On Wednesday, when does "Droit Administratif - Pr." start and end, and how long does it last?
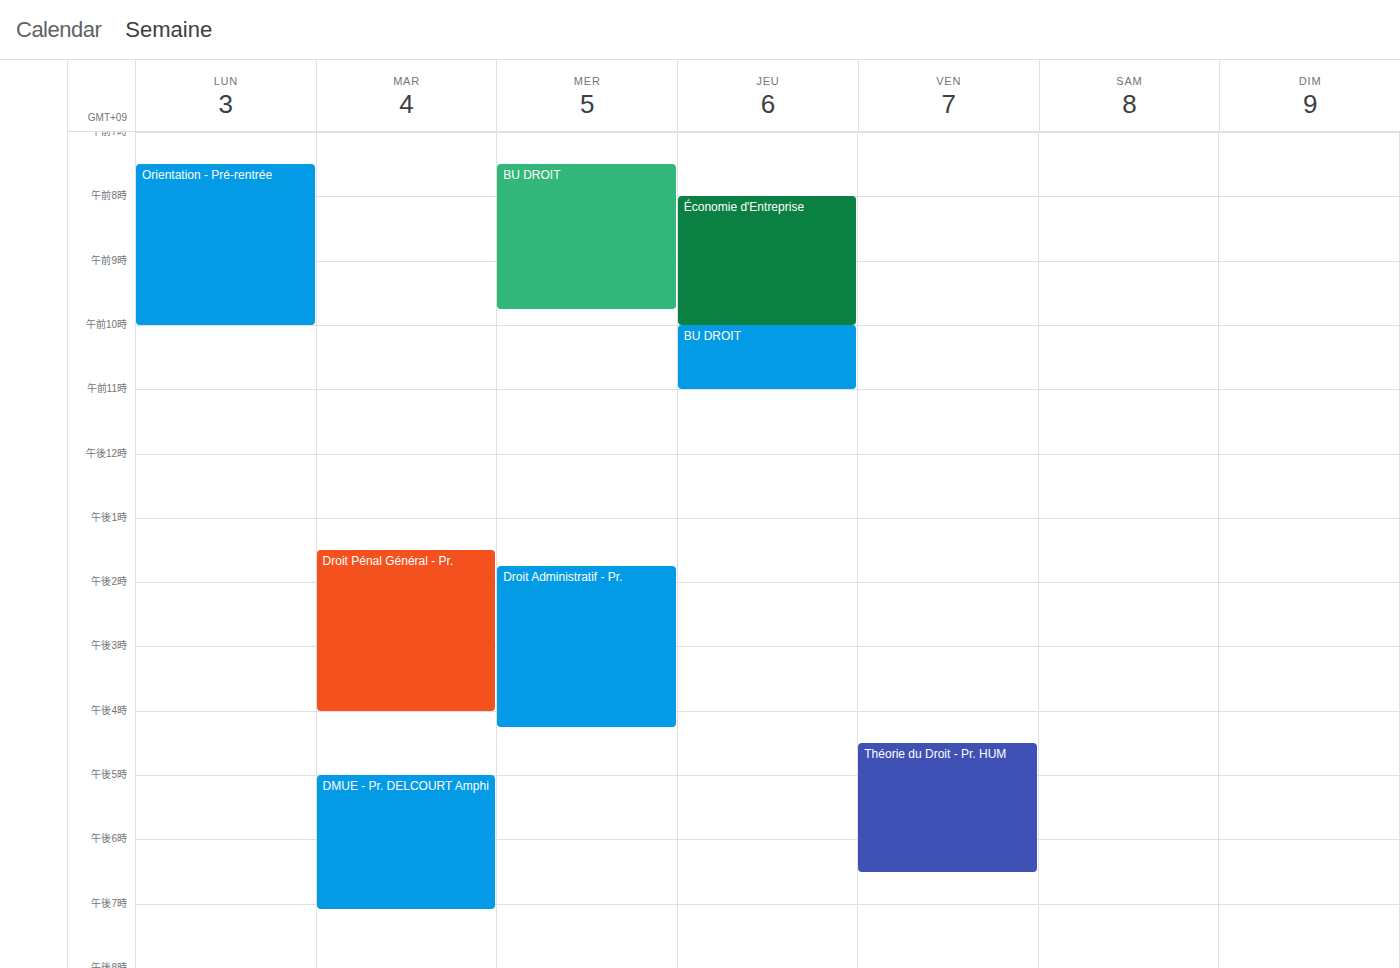
1:45 PM to 4:15 PM, 2 hours 30 minutes